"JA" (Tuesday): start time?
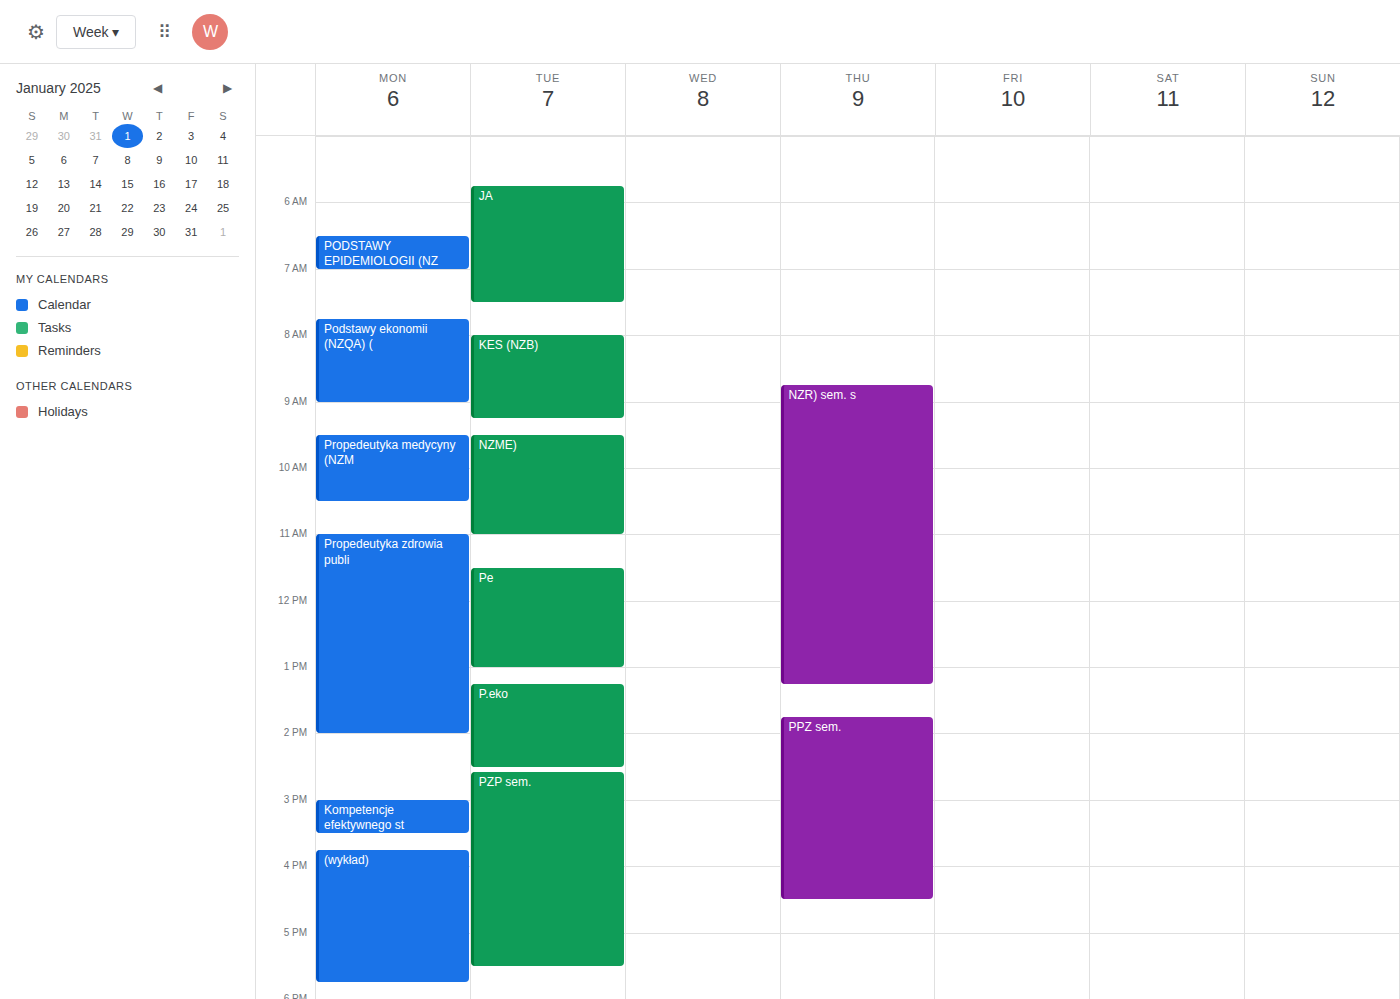
5:45 AM